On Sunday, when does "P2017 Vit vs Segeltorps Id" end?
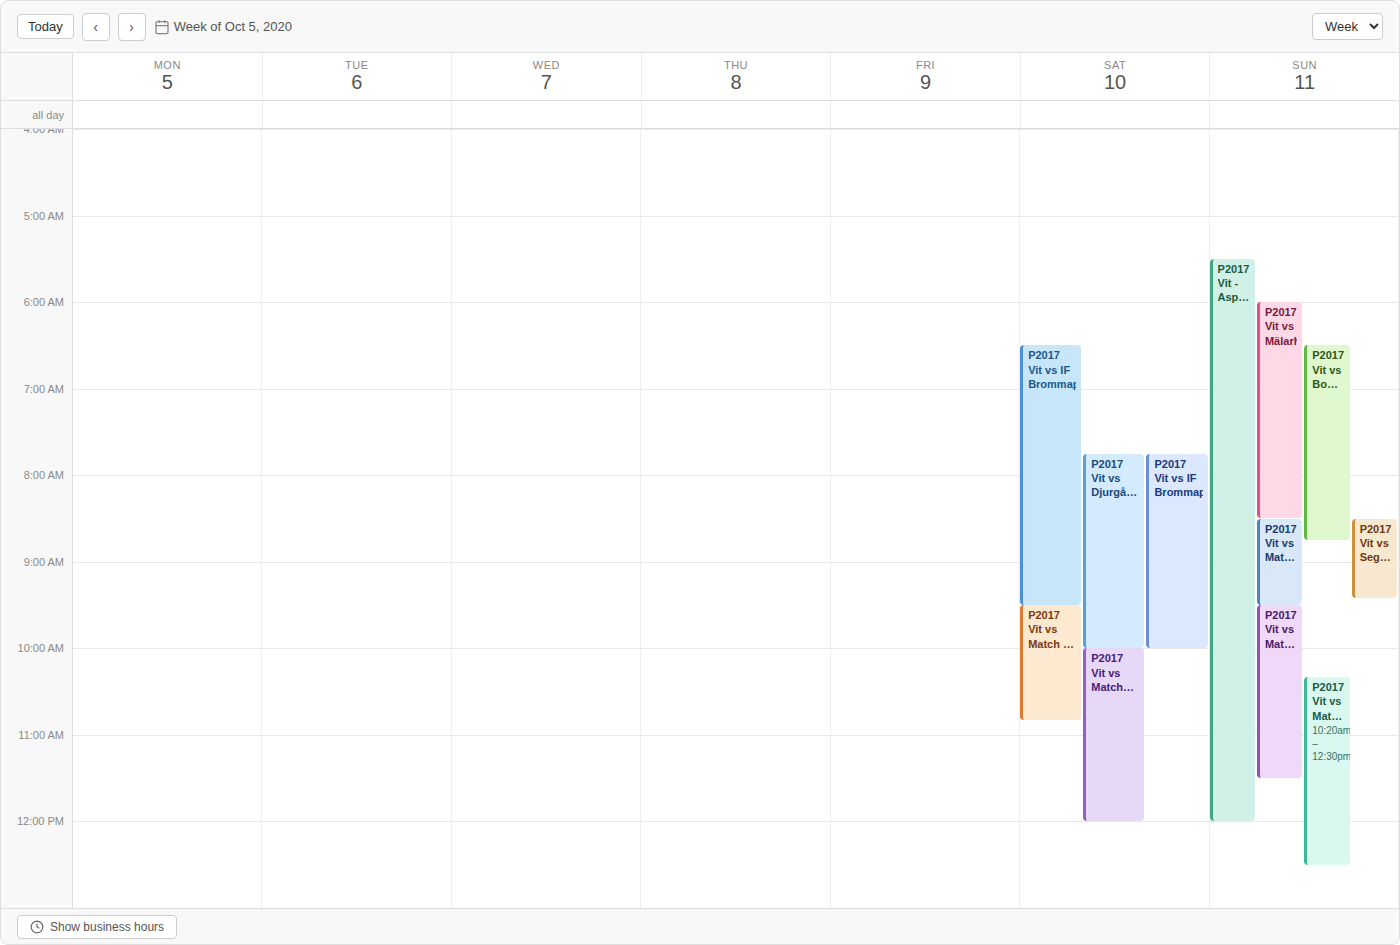
9:25 AM